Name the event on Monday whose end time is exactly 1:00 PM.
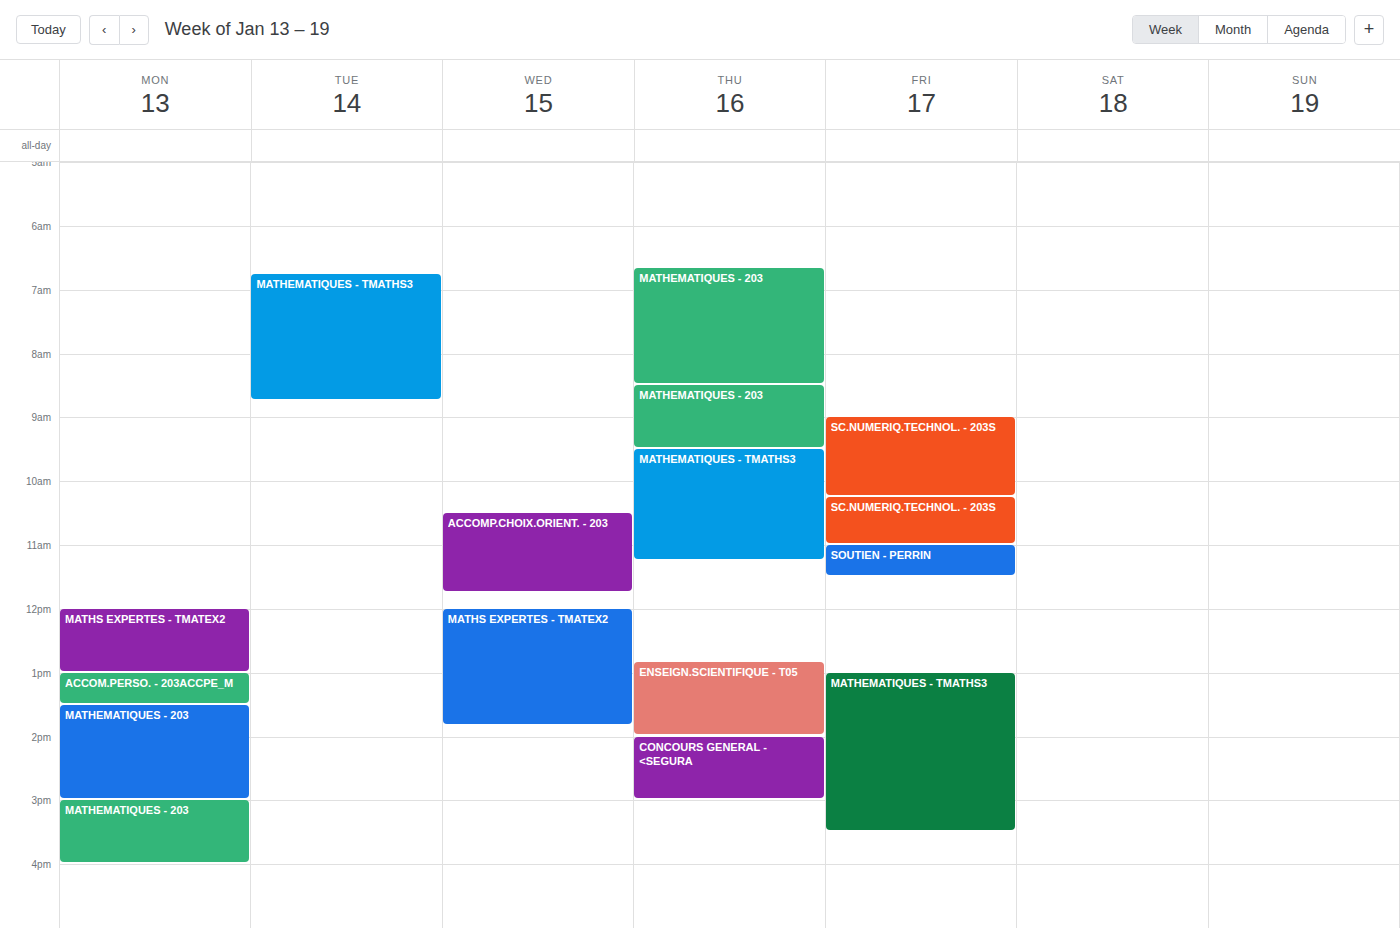
"MATHS EXPERTES - TMATEX2"